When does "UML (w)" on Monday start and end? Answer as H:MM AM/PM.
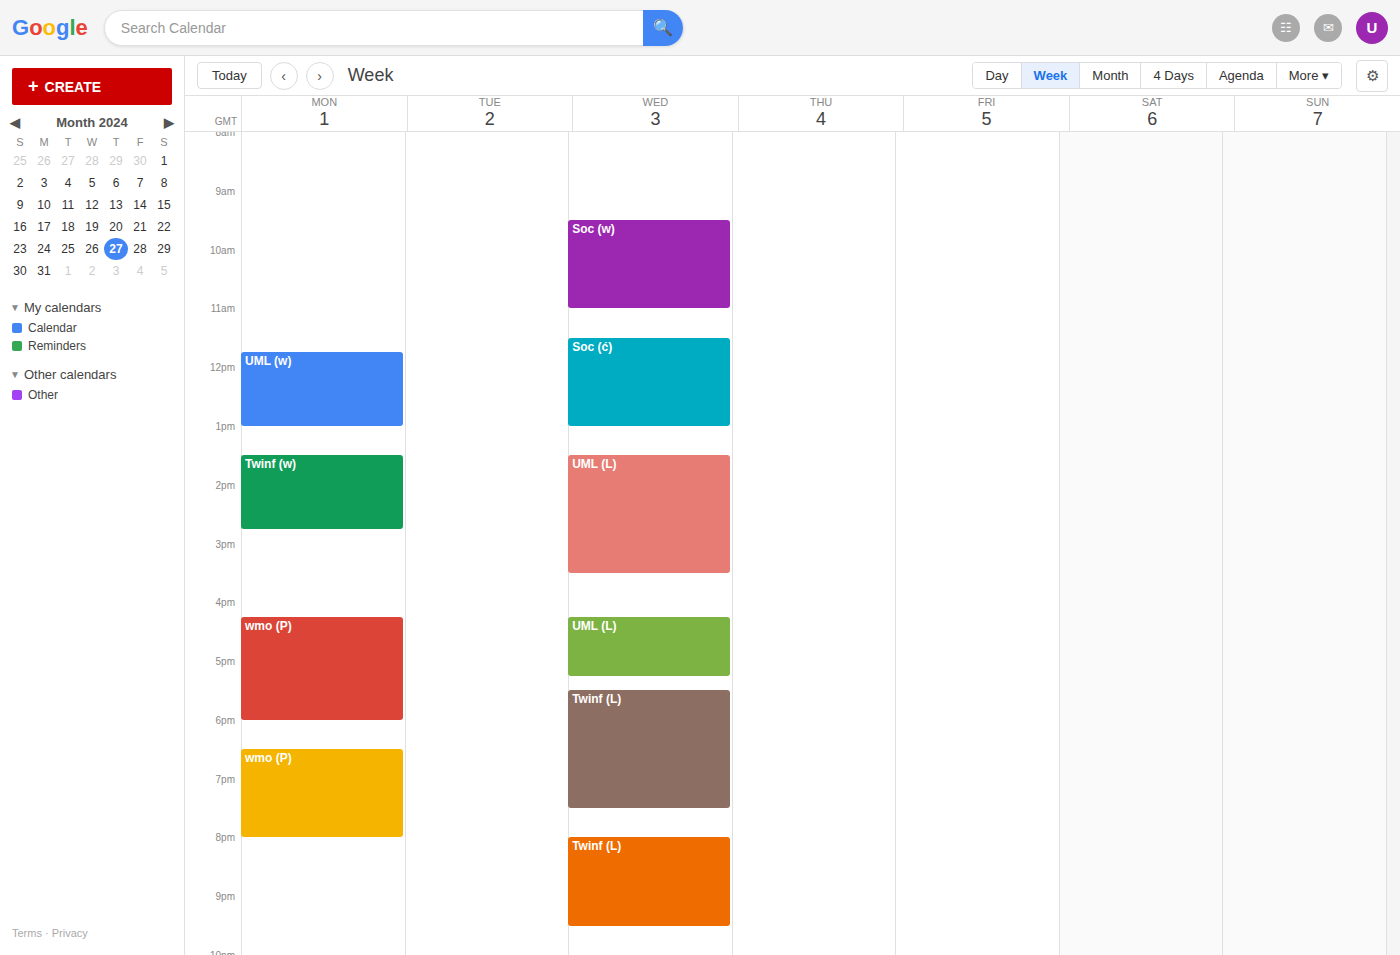
11:45 AM to 1:00 PM